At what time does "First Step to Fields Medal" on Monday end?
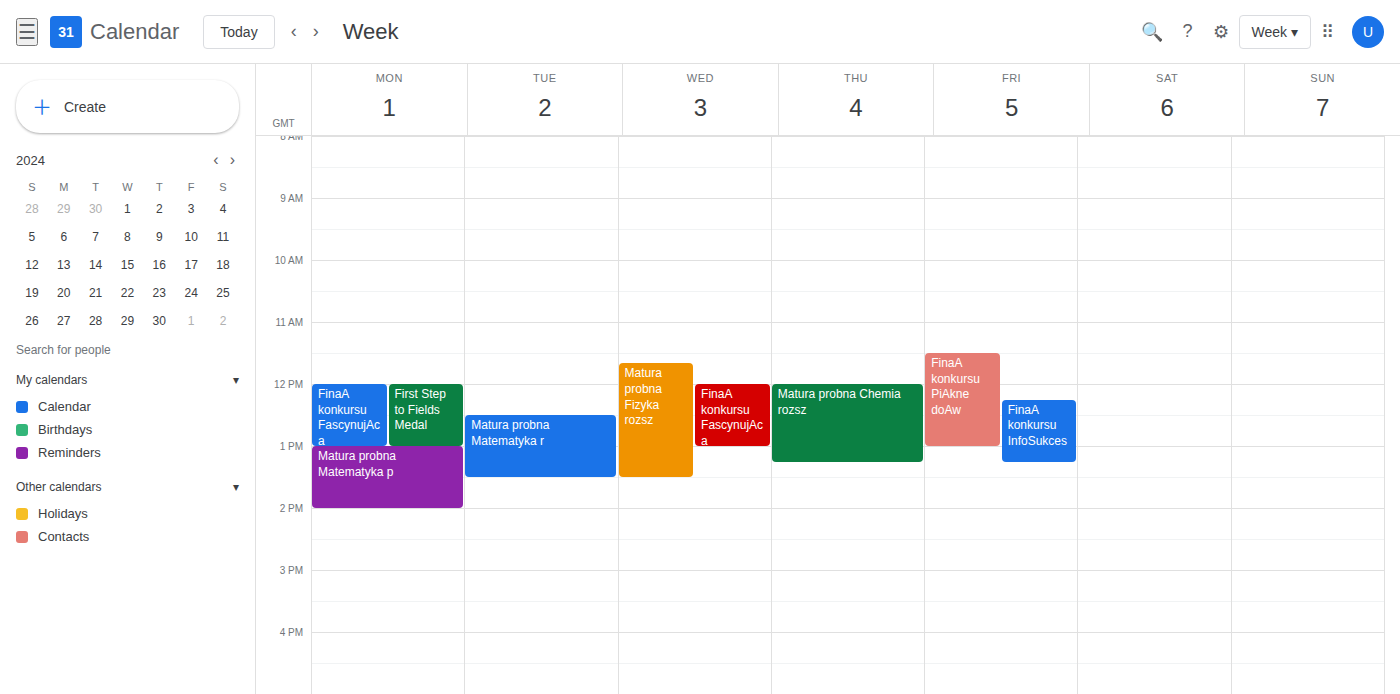
13:00